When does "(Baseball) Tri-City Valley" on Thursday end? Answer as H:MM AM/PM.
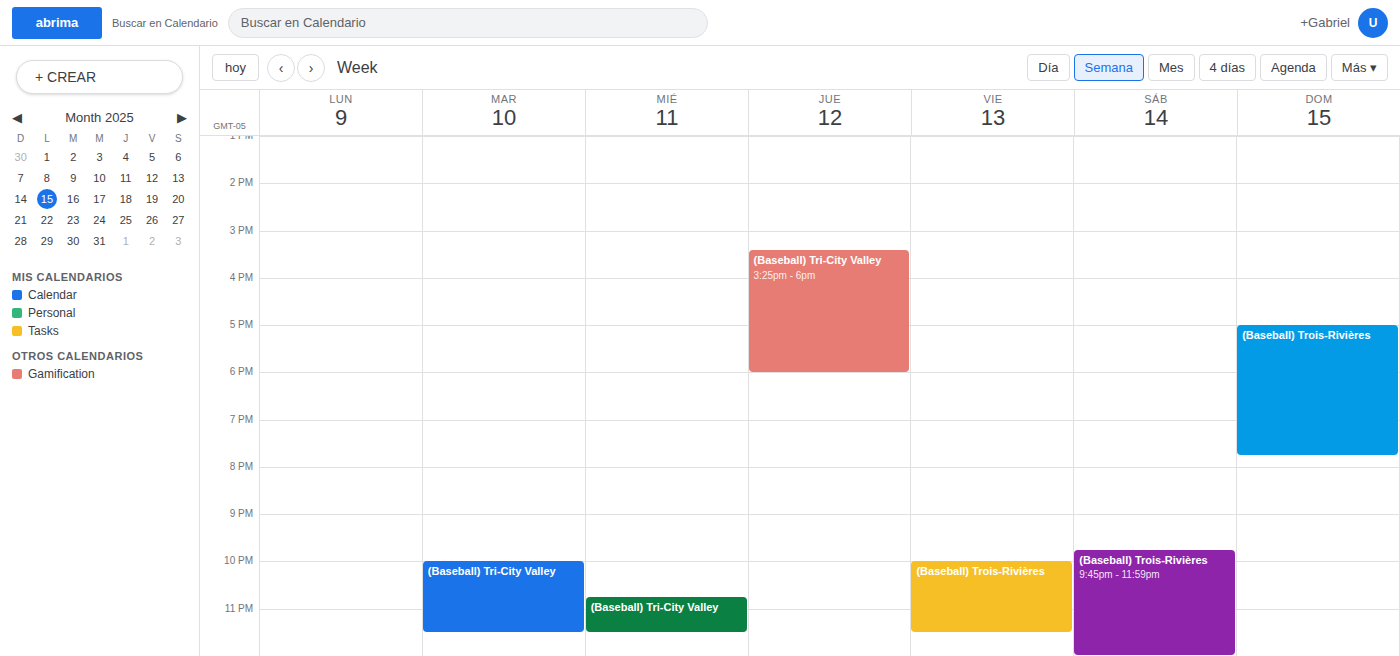
6:00 PM